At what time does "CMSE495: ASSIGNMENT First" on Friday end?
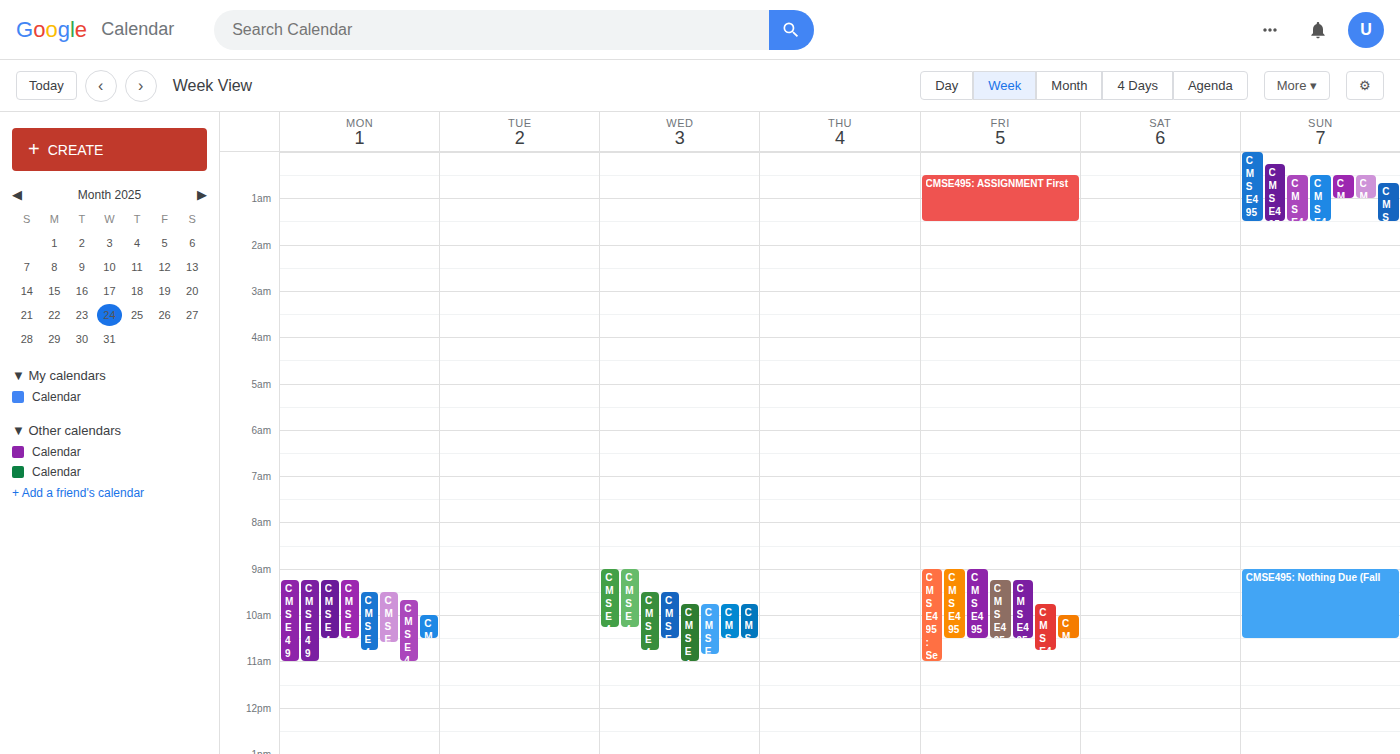
1:30 AM